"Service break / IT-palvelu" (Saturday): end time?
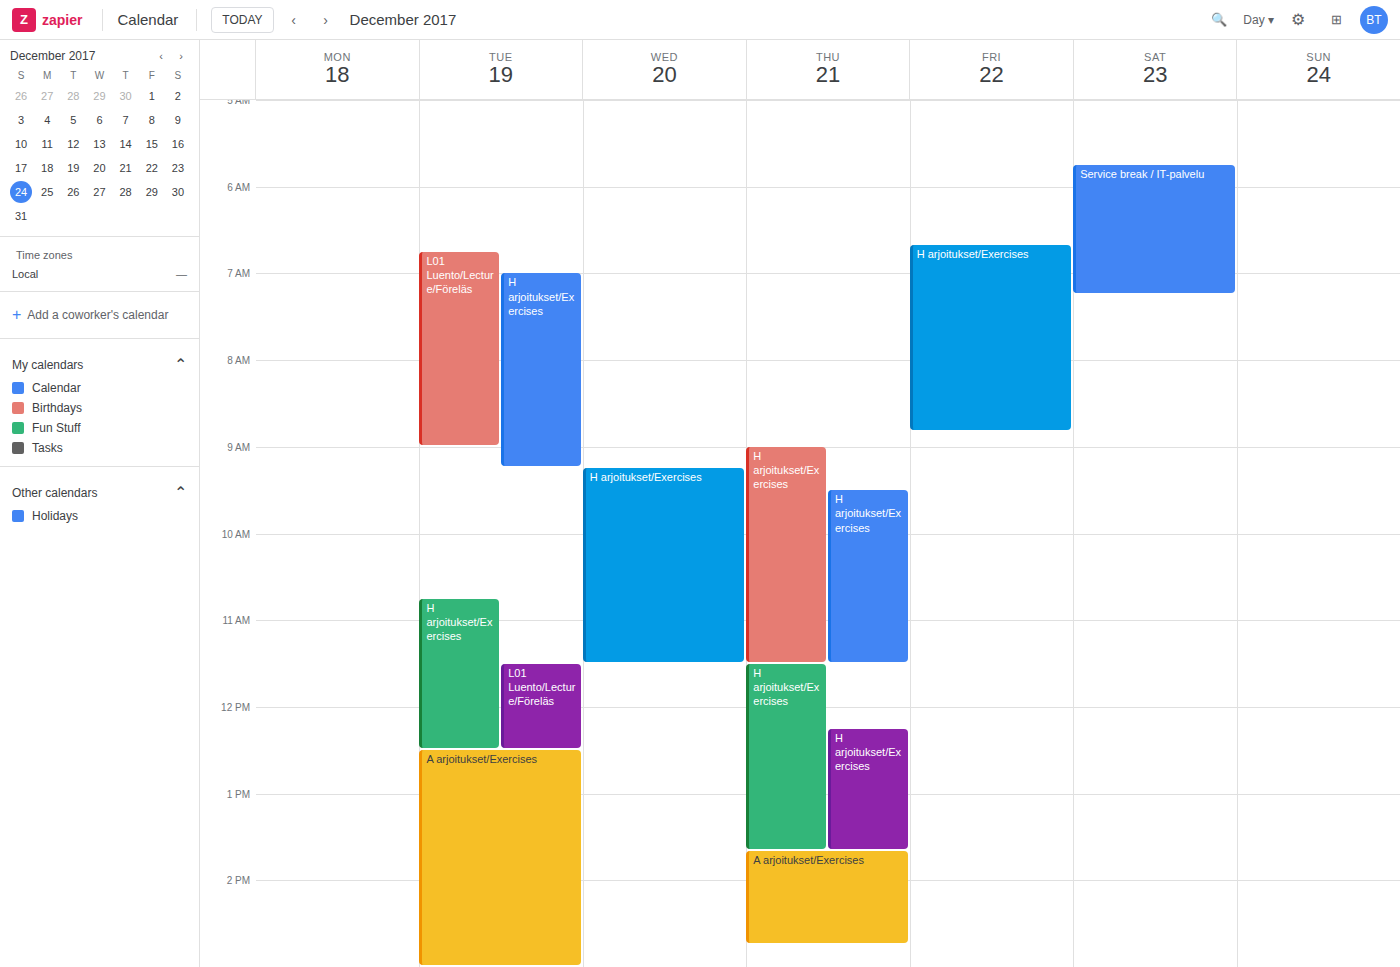
7:15 AM